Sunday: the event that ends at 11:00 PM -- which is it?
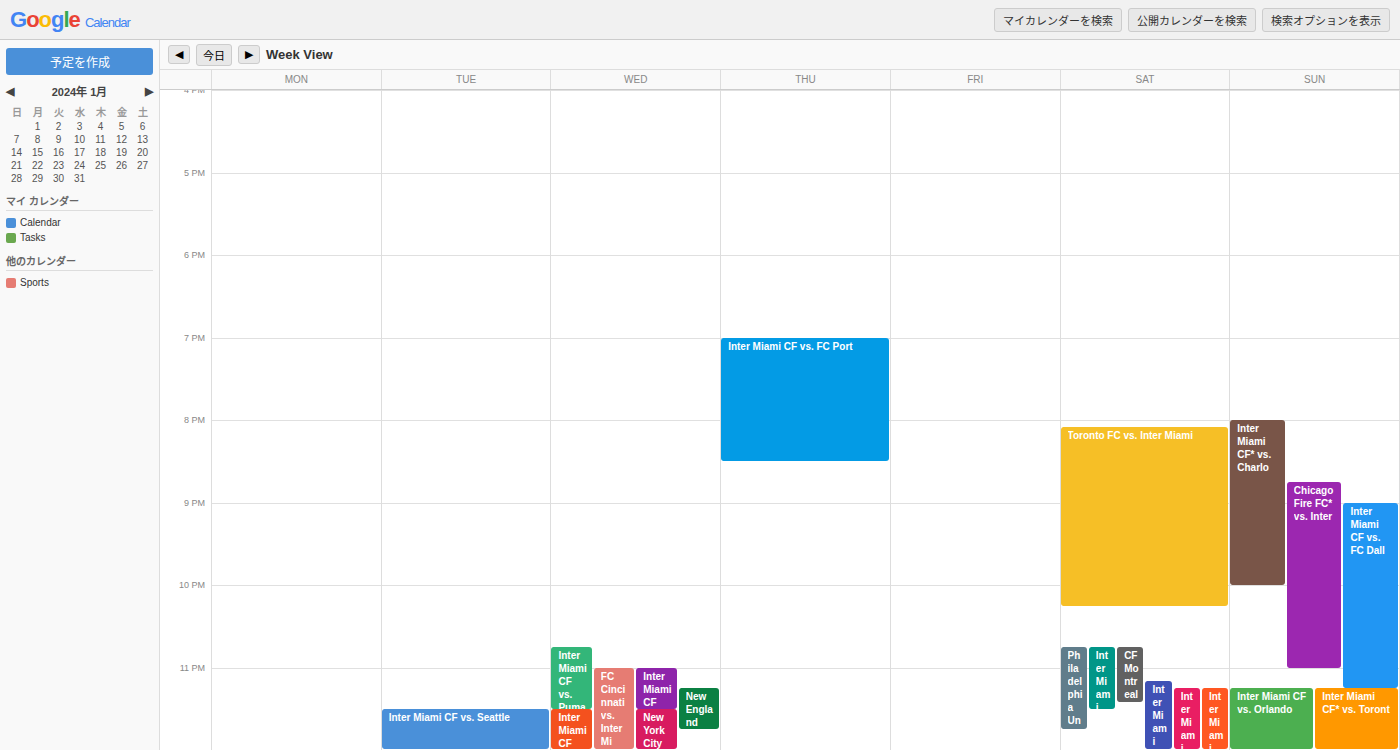
"Chicago Fire FC* vs. Inter"